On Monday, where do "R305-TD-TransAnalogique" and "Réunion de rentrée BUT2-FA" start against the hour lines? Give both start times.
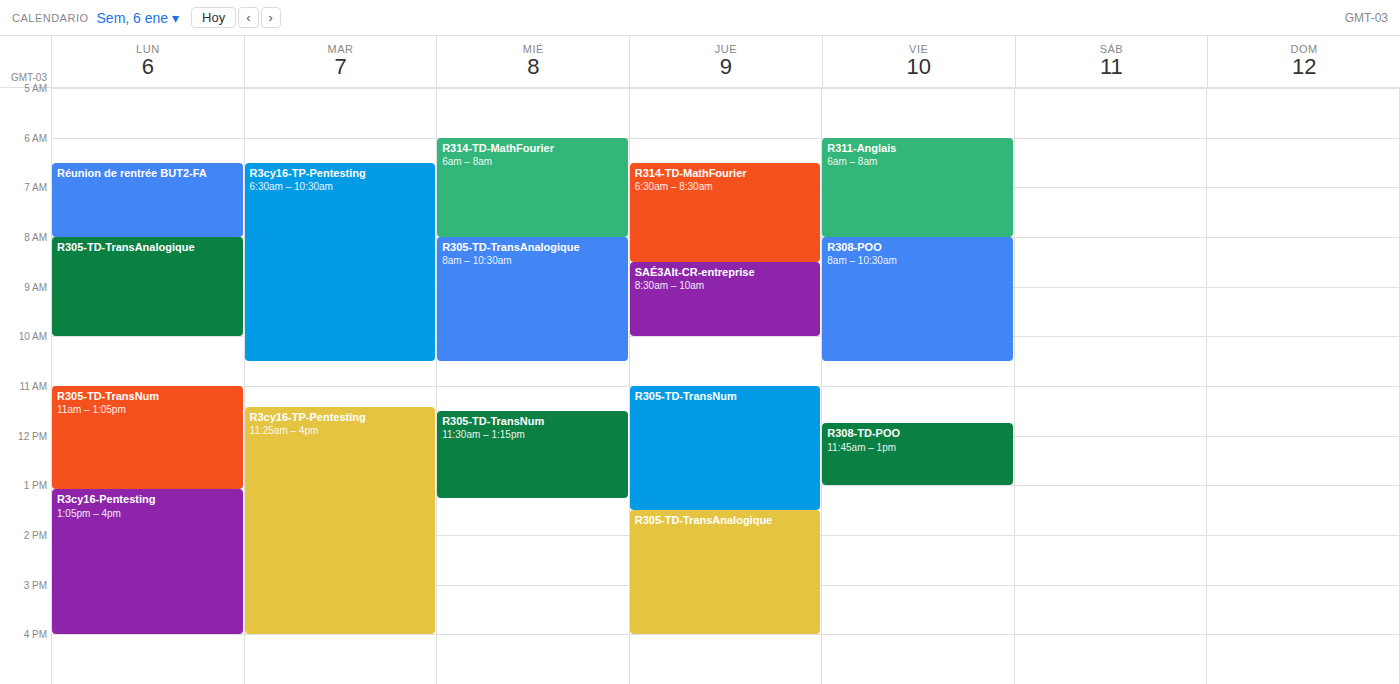
"R305-TD-TransAnalogique": 8:00 AM, exactly on the 8 AM line. "Réunion de rentrée BUT2-FA": 6:30 AM, halfway between the 6 AM and 7 AM lines.